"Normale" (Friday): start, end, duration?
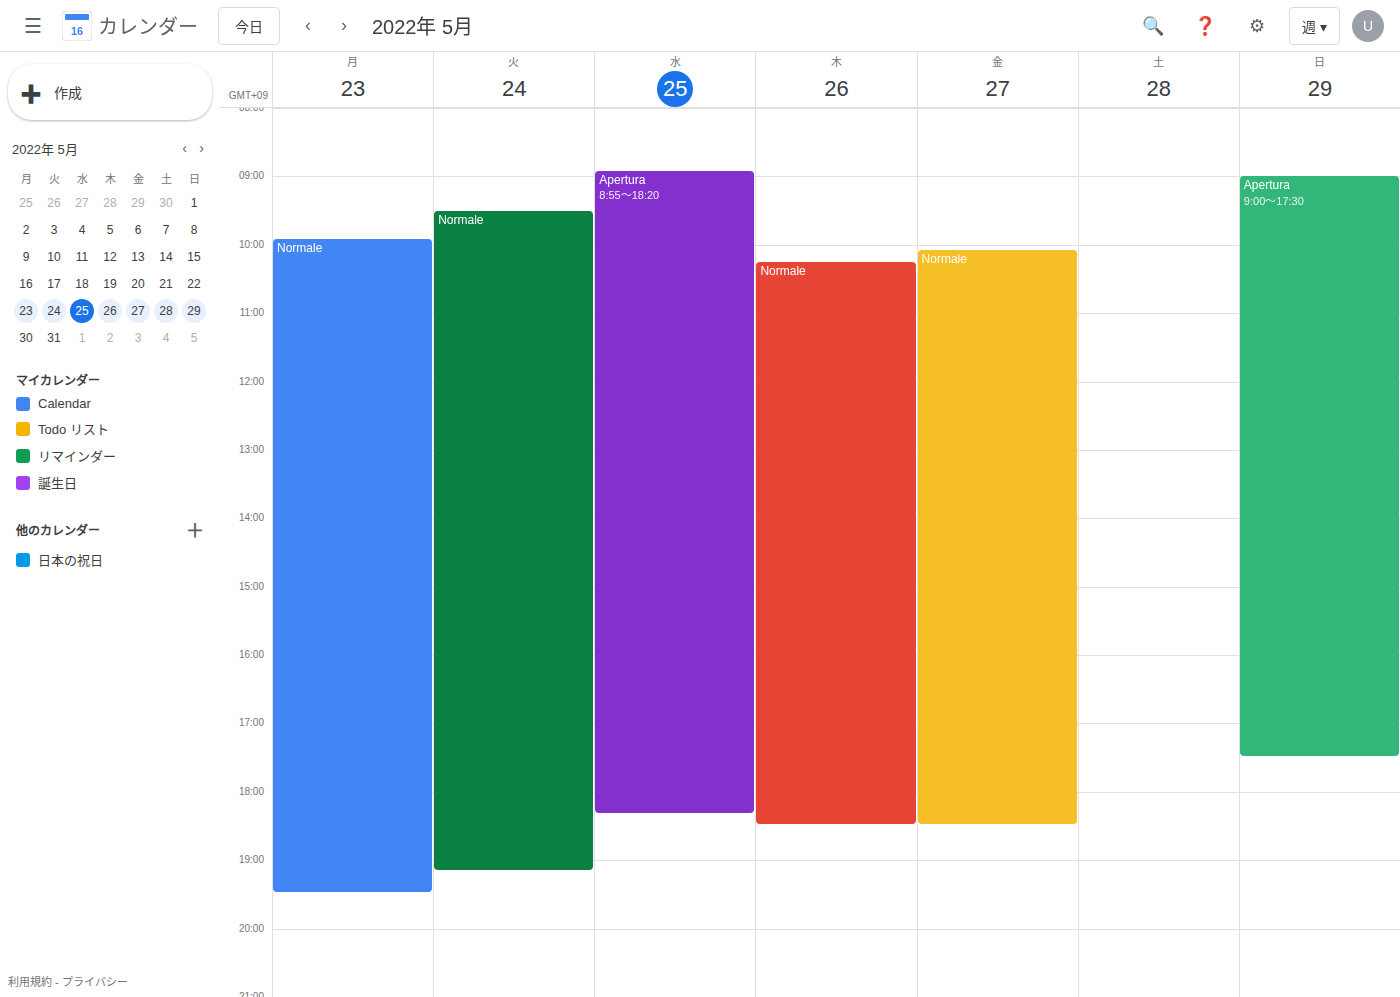
10:05 AM to 6:30 PM, 8 hours 25 minutes